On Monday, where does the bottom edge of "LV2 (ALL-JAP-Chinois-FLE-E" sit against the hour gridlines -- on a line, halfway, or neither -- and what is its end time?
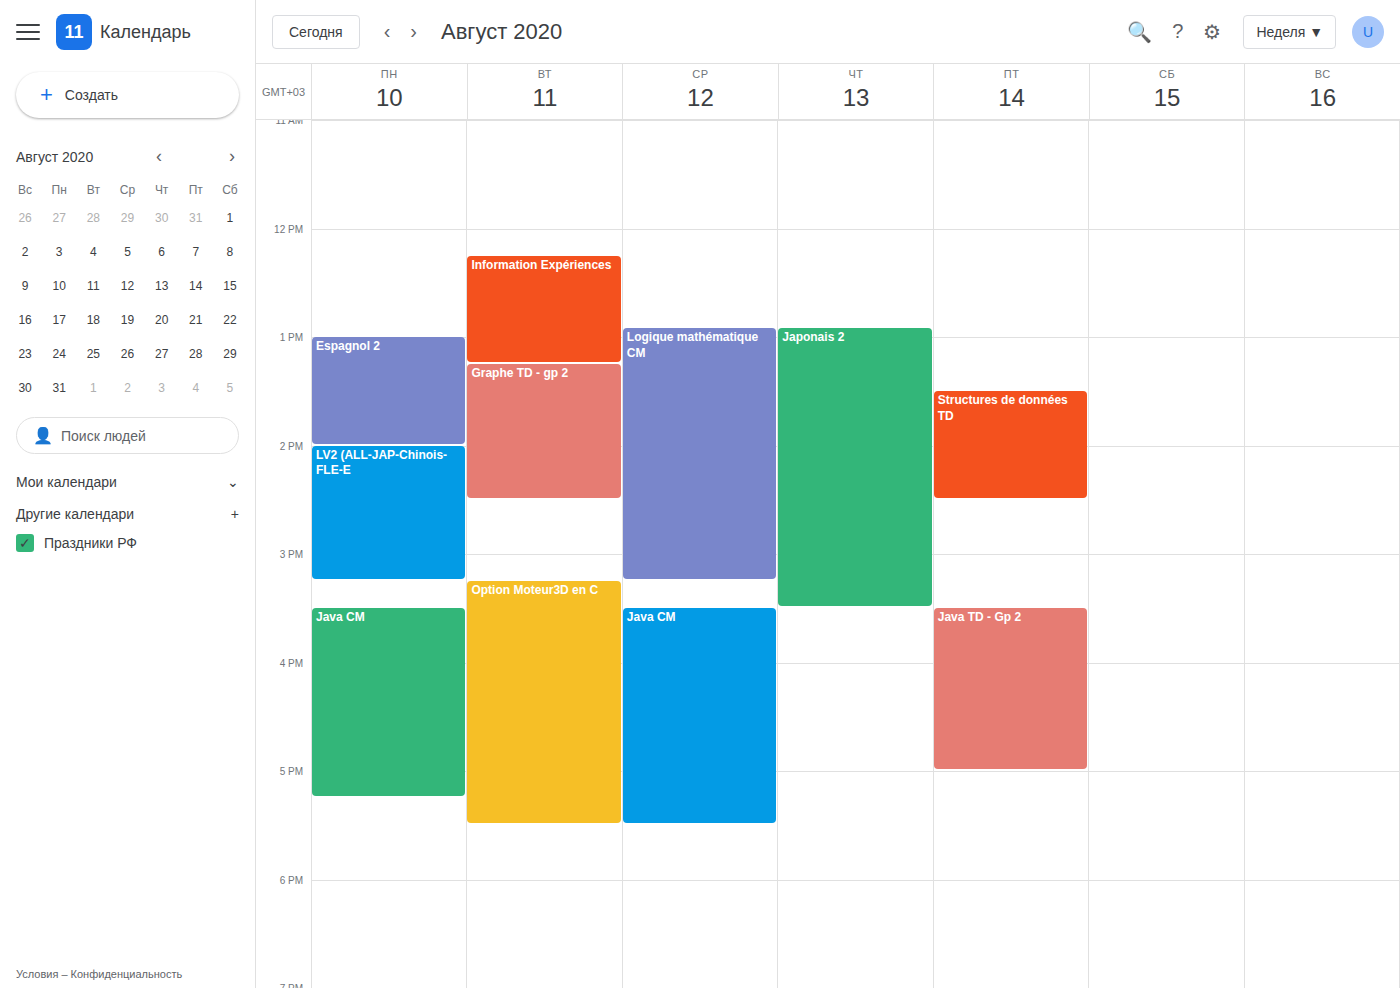
3:15 PM -- neither: a quarter of the way from the 3 PM line to the 4 PM line.